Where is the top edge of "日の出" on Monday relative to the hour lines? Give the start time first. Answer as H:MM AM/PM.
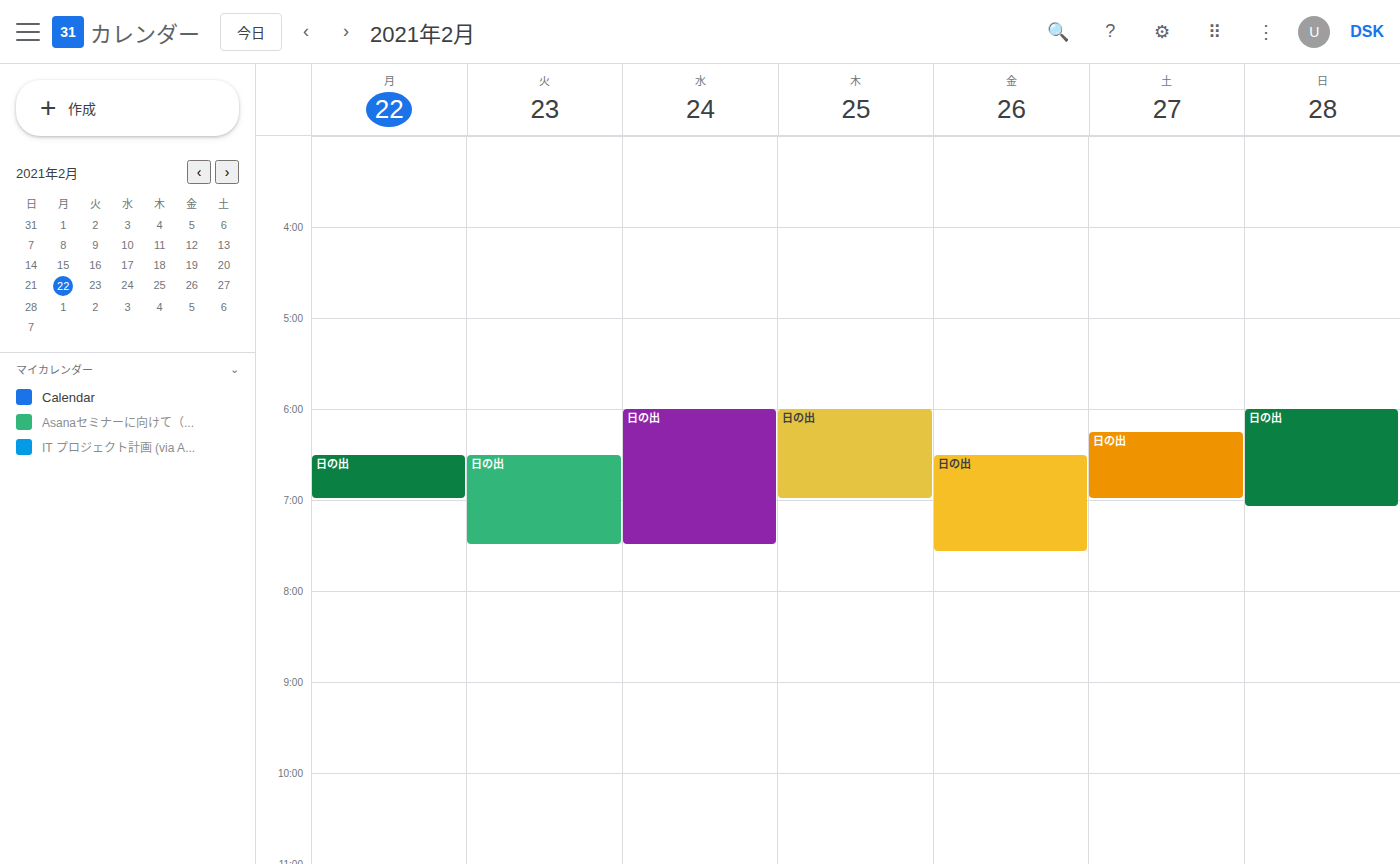
6:30 AM -- halfway between the 6 AM and 7 AM lines.